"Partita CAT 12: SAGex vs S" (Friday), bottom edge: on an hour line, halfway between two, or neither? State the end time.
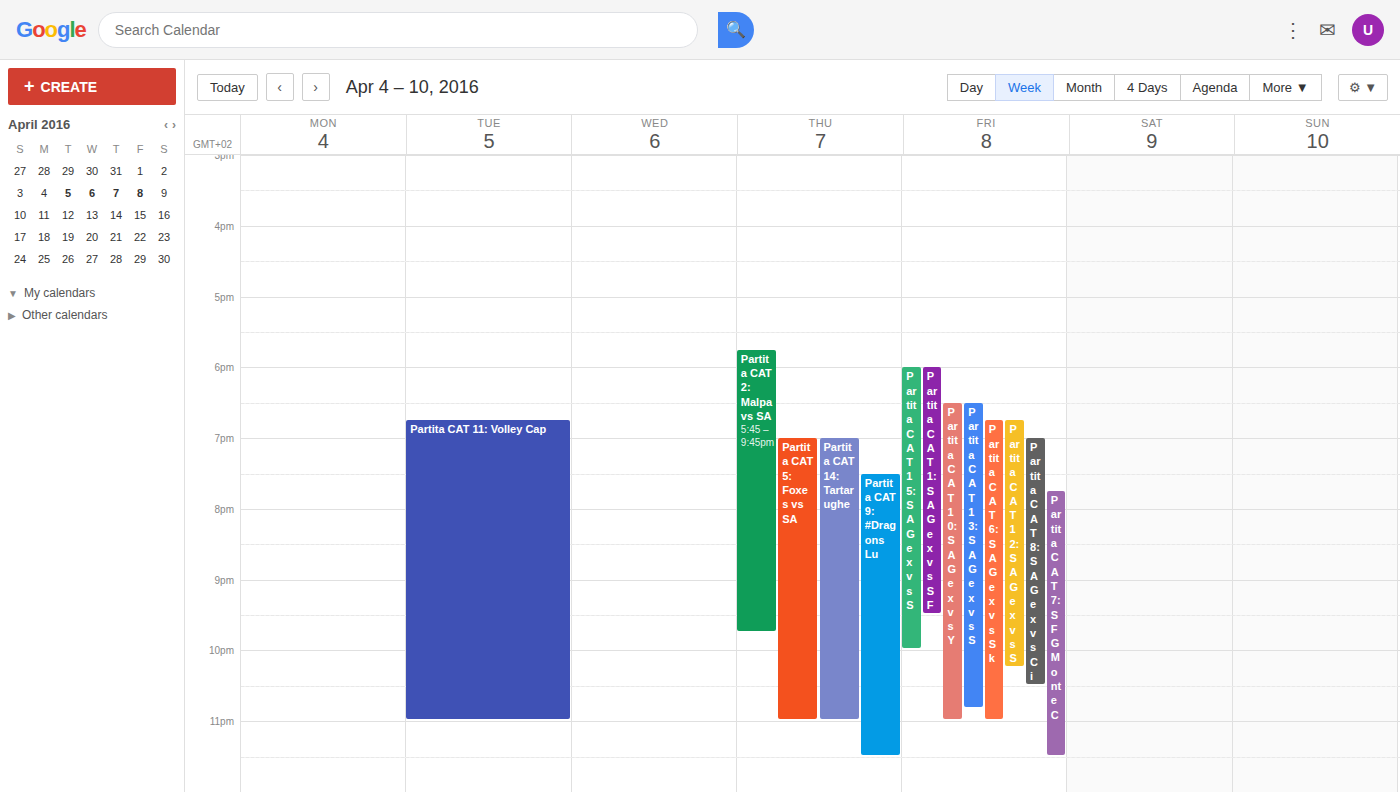
10:15 PM -- neither: a quarter of the way from the 10 PM line to the 11 PM line.